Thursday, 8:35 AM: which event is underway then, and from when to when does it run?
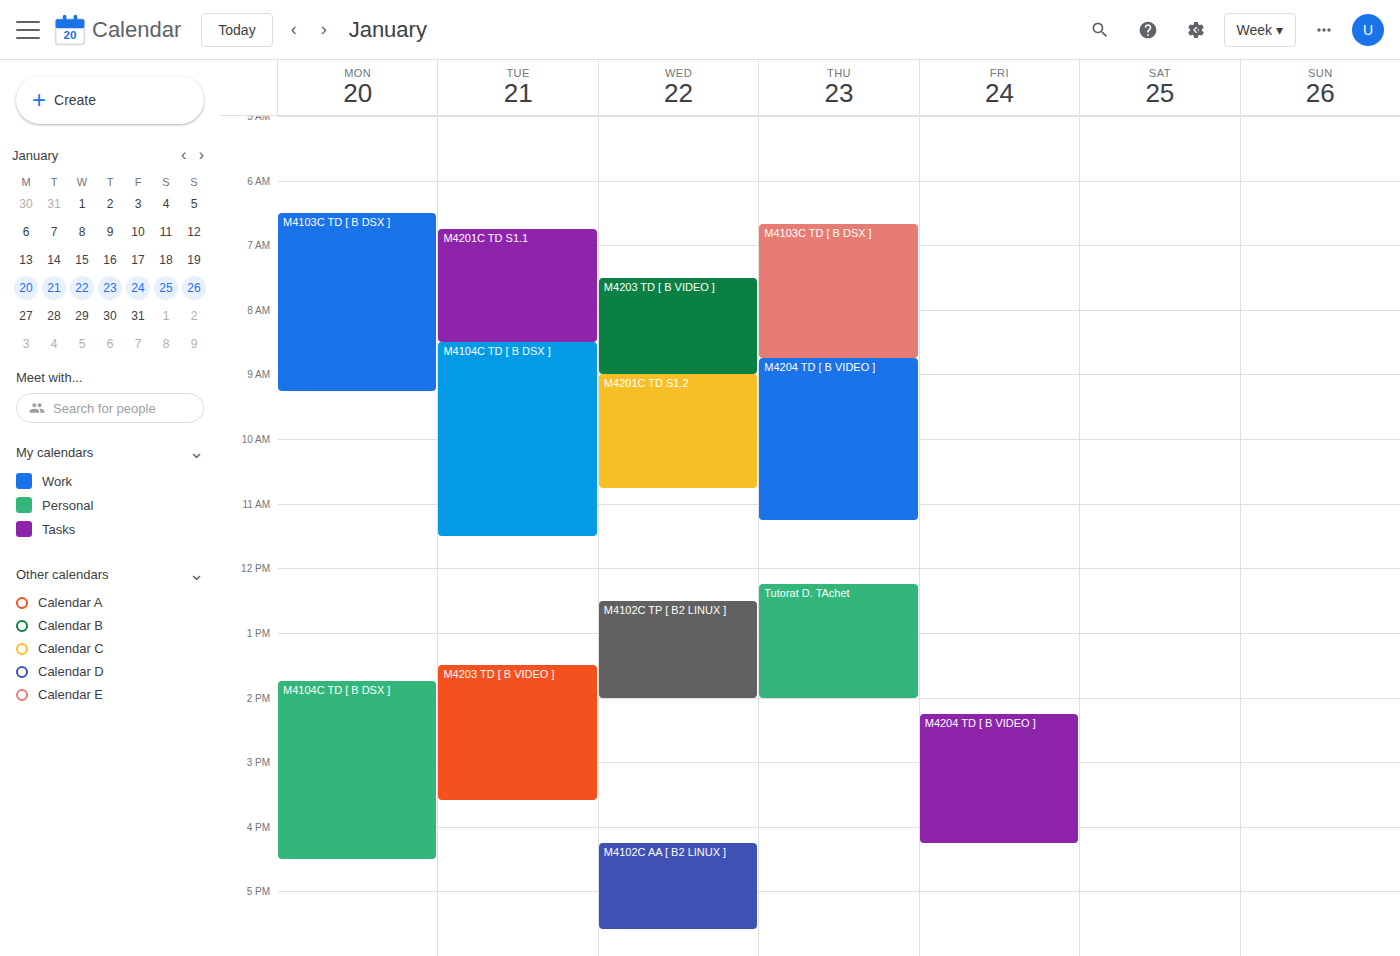
"M4103C TD [ B DSX ]", 6:40 AM to 8:45 AM